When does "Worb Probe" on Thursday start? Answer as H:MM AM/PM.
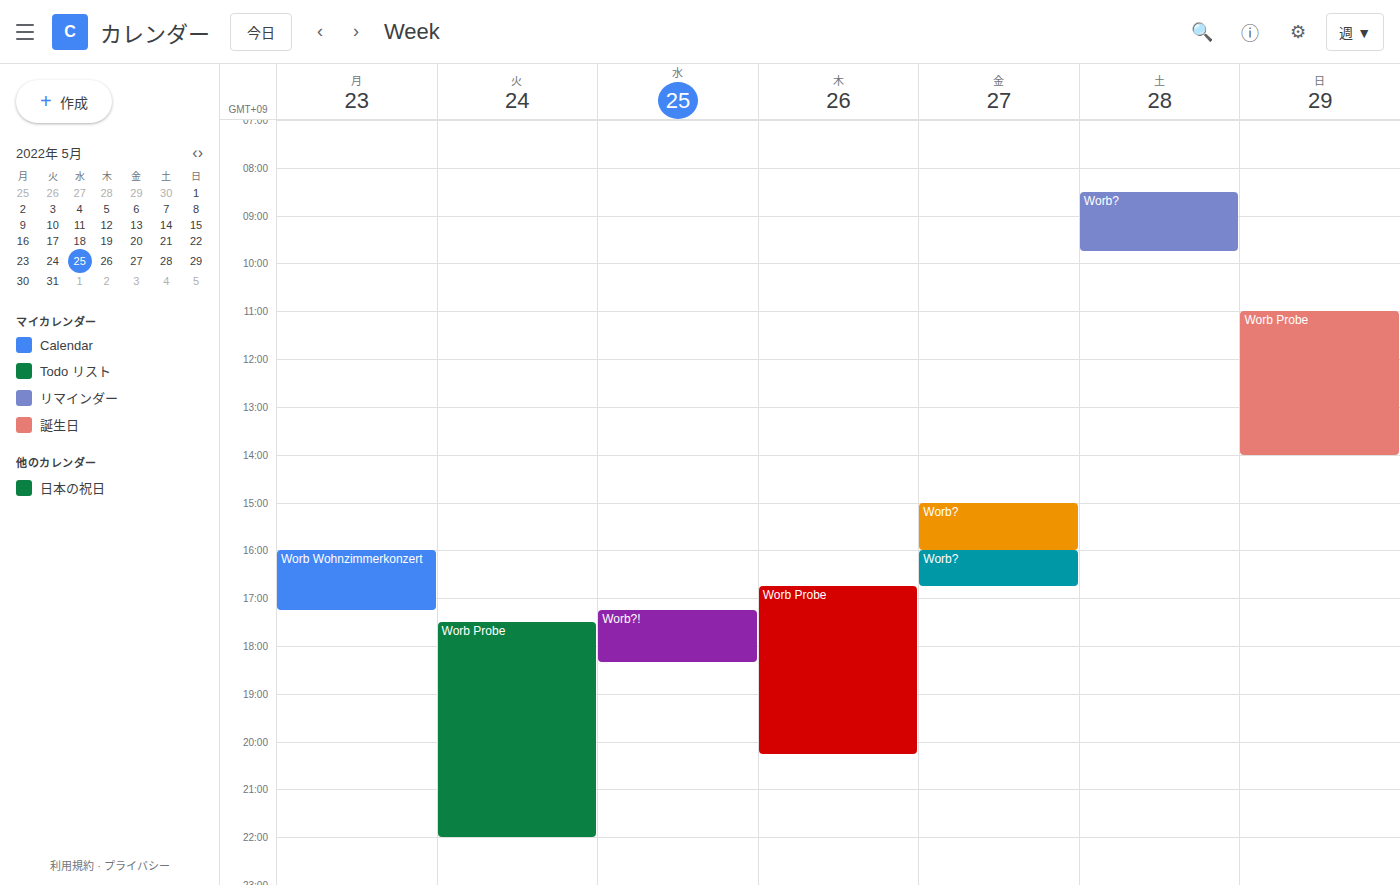
4:45 PM